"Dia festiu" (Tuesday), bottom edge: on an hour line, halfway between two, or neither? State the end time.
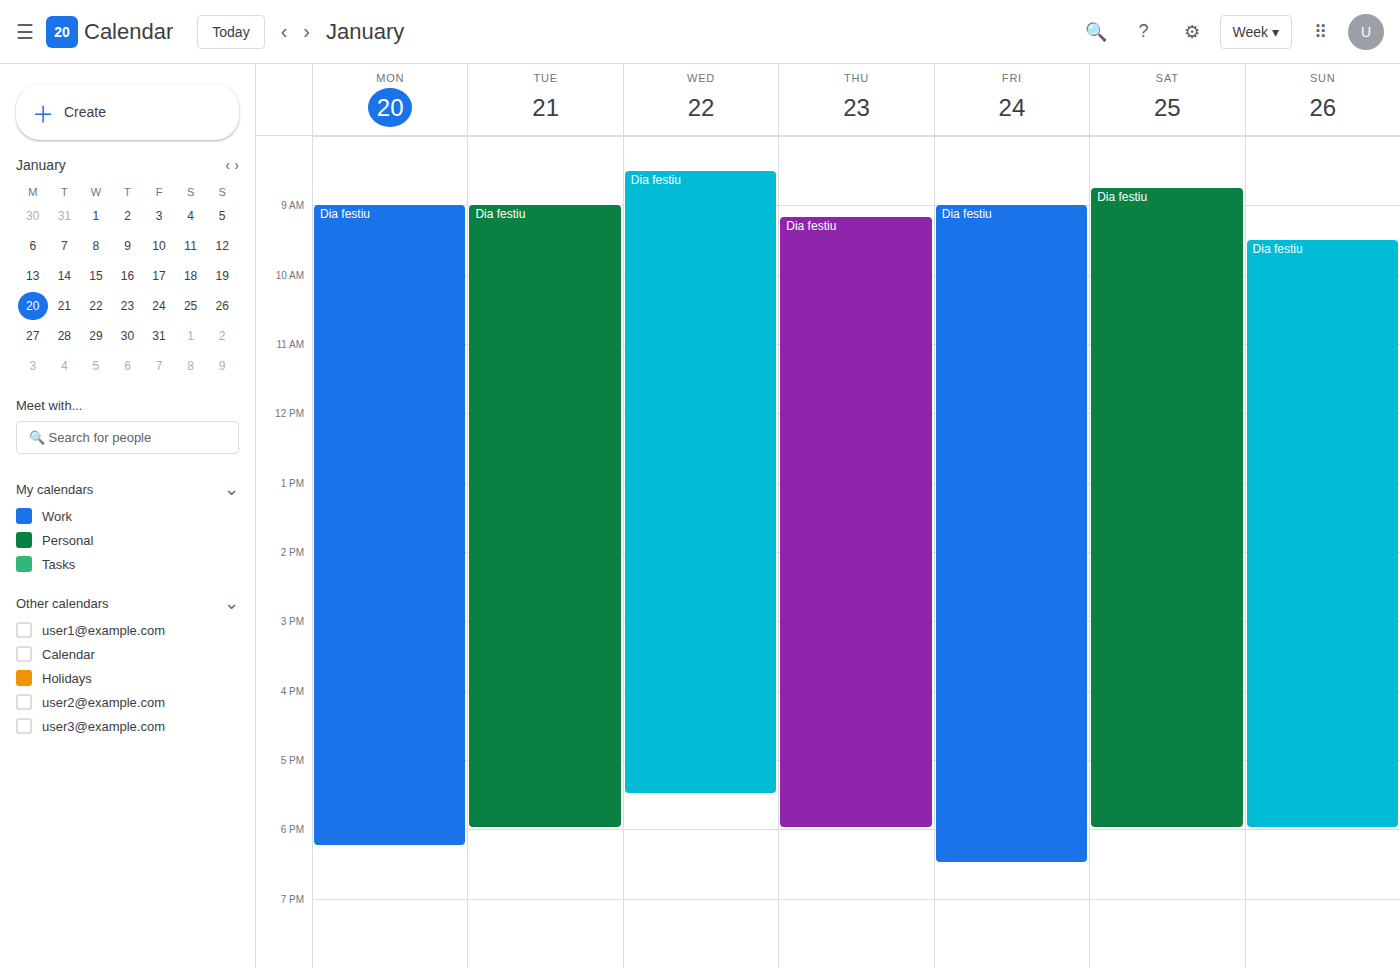
6:00 PM -- exactly on the 6 PM line.